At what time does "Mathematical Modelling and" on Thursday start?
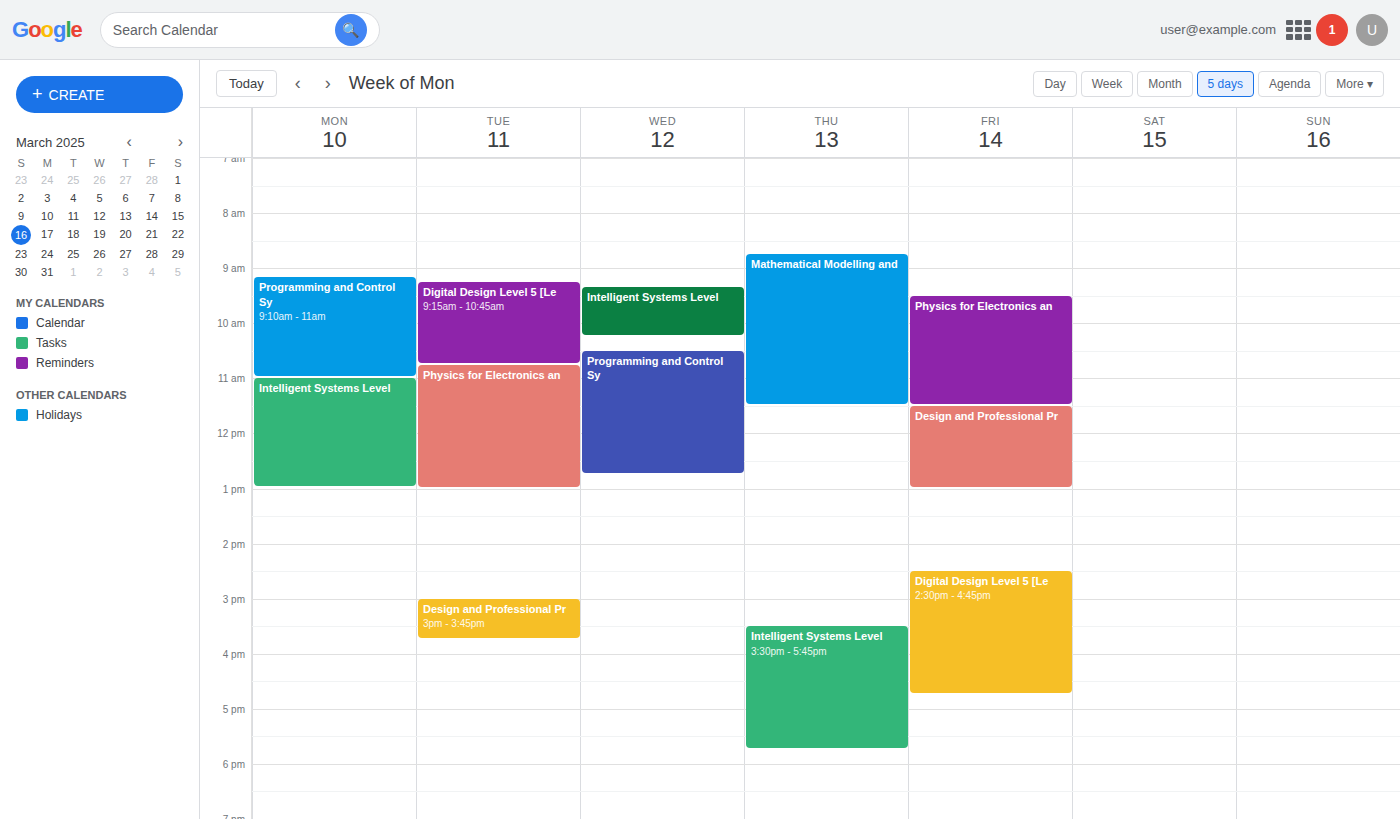
8:45 AM